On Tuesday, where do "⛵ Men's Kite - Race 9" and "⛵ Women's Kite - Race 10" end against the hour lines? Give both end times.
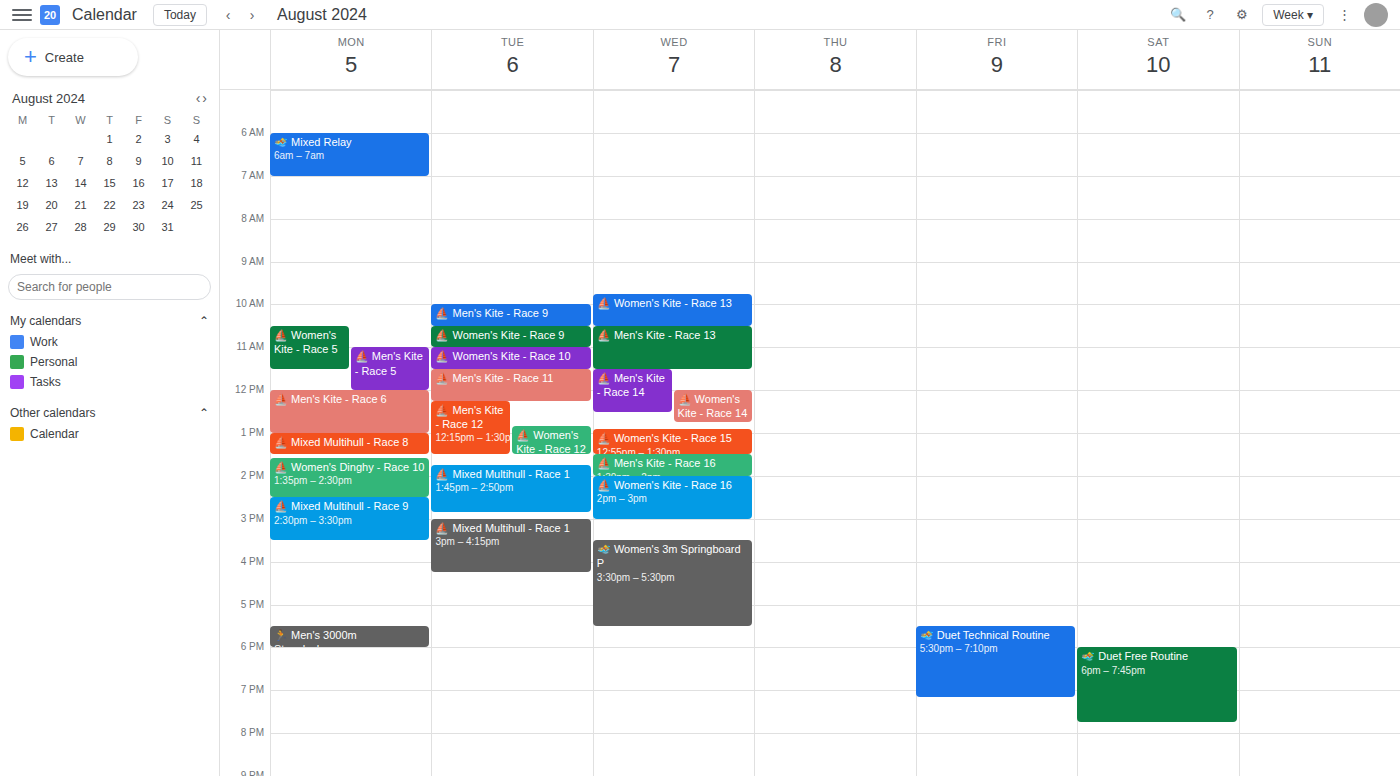
"⛵ Men's Kite - Race 9": 10:30 AM, halfway between the 10 AM and 11 AM lines. "⛵ Women's Kite - Race 10": 11:30 AM, halfway between the 11 AM and 12 PM lines.